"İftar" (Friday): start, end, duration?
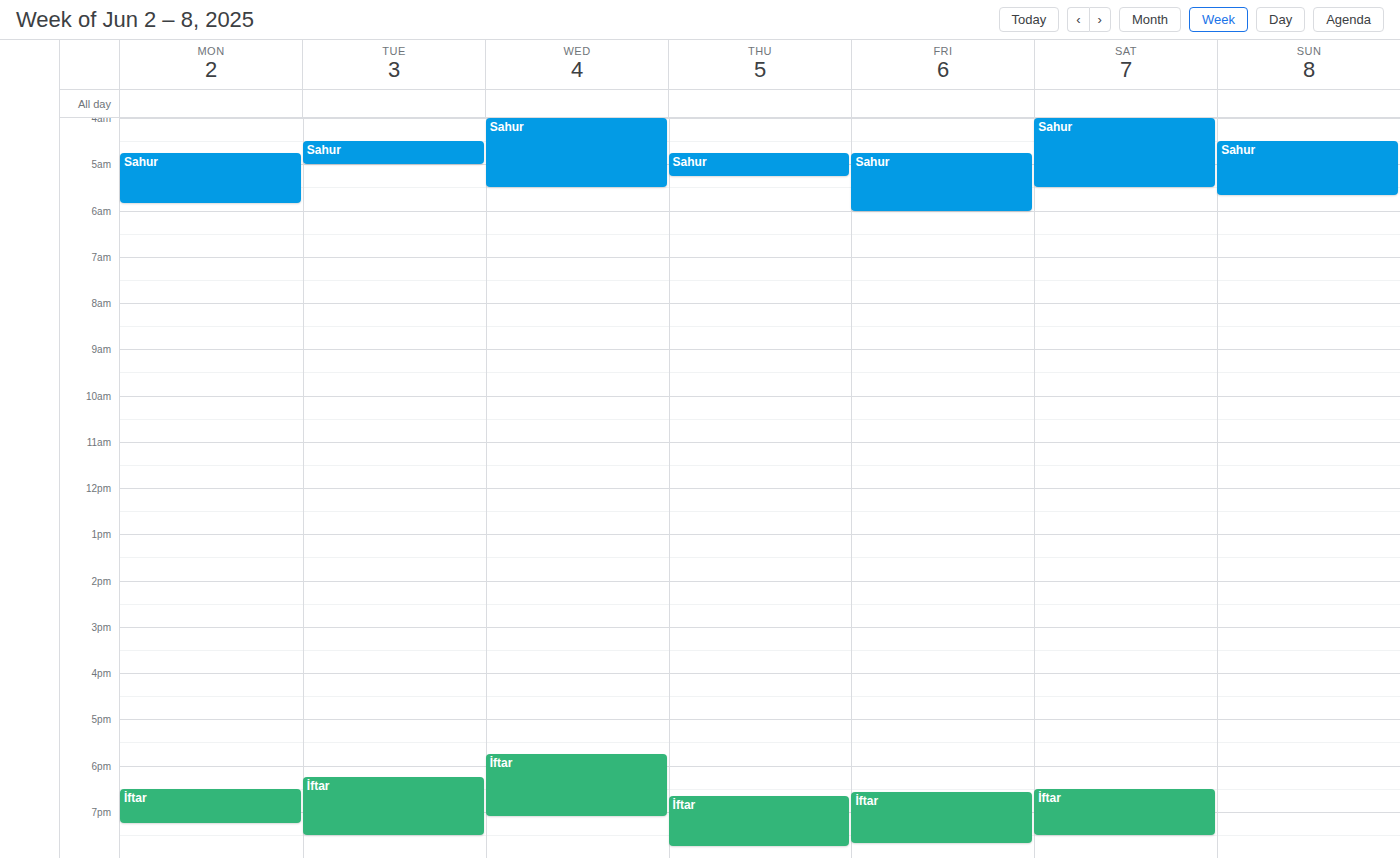
6:35 PM to 7:40 PM, 1 hour 5 minutes